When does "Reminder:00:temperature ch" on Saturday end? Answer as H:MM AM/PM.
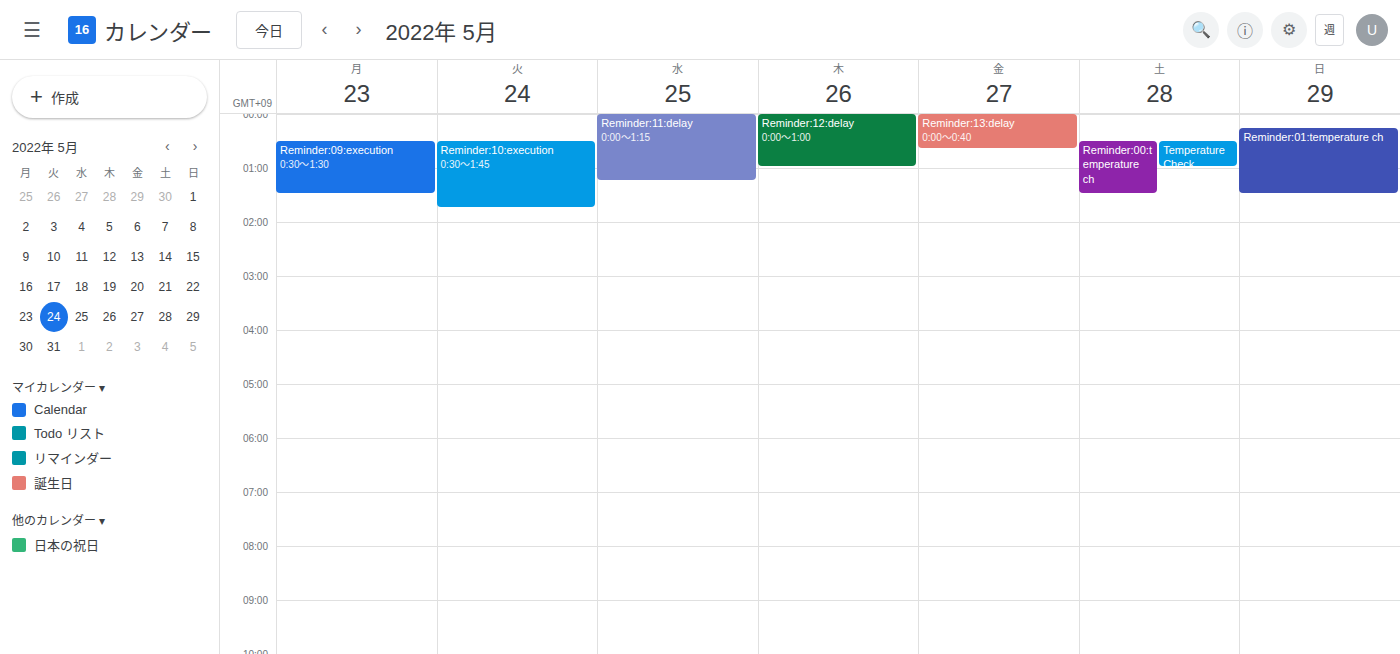
1:30 AM